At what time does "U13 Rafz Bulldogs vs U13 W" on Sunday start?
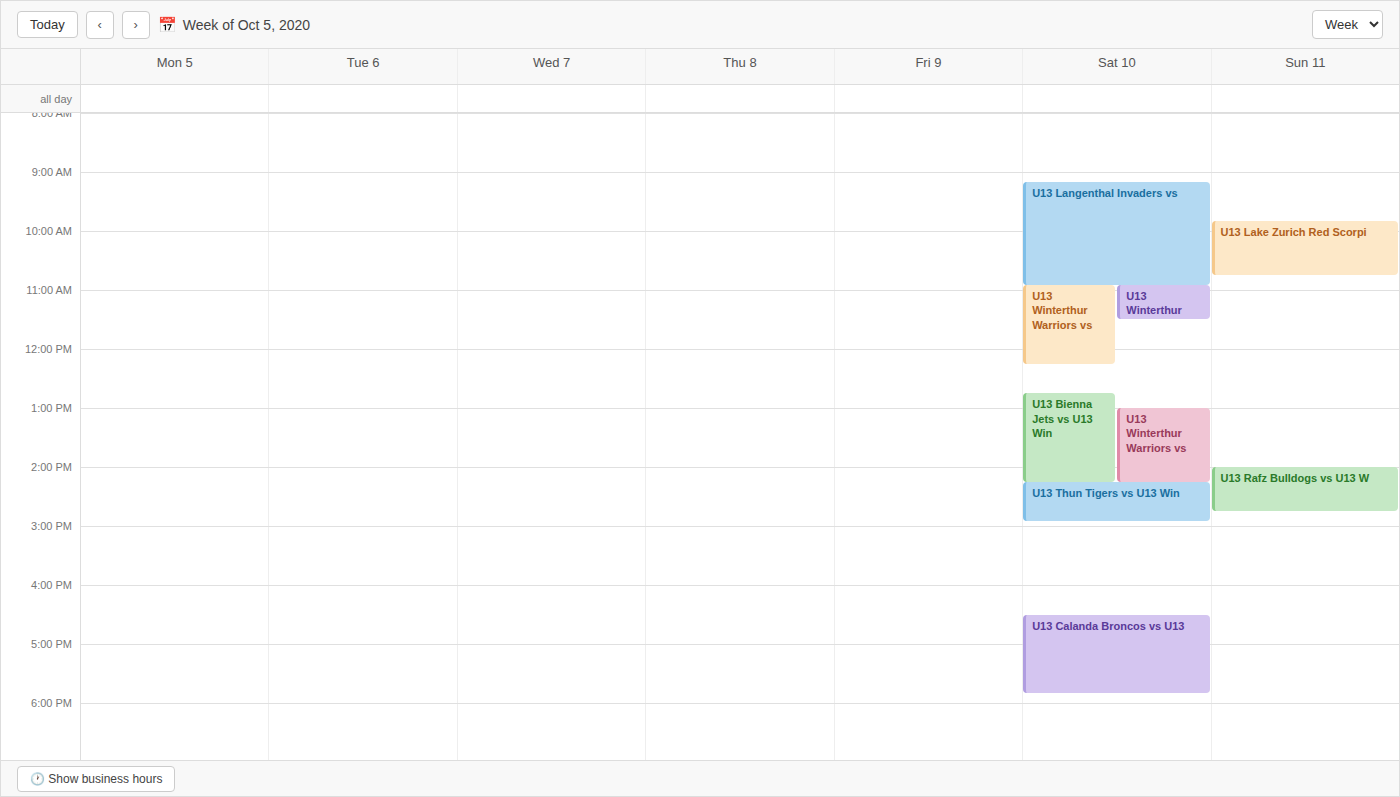
14:00